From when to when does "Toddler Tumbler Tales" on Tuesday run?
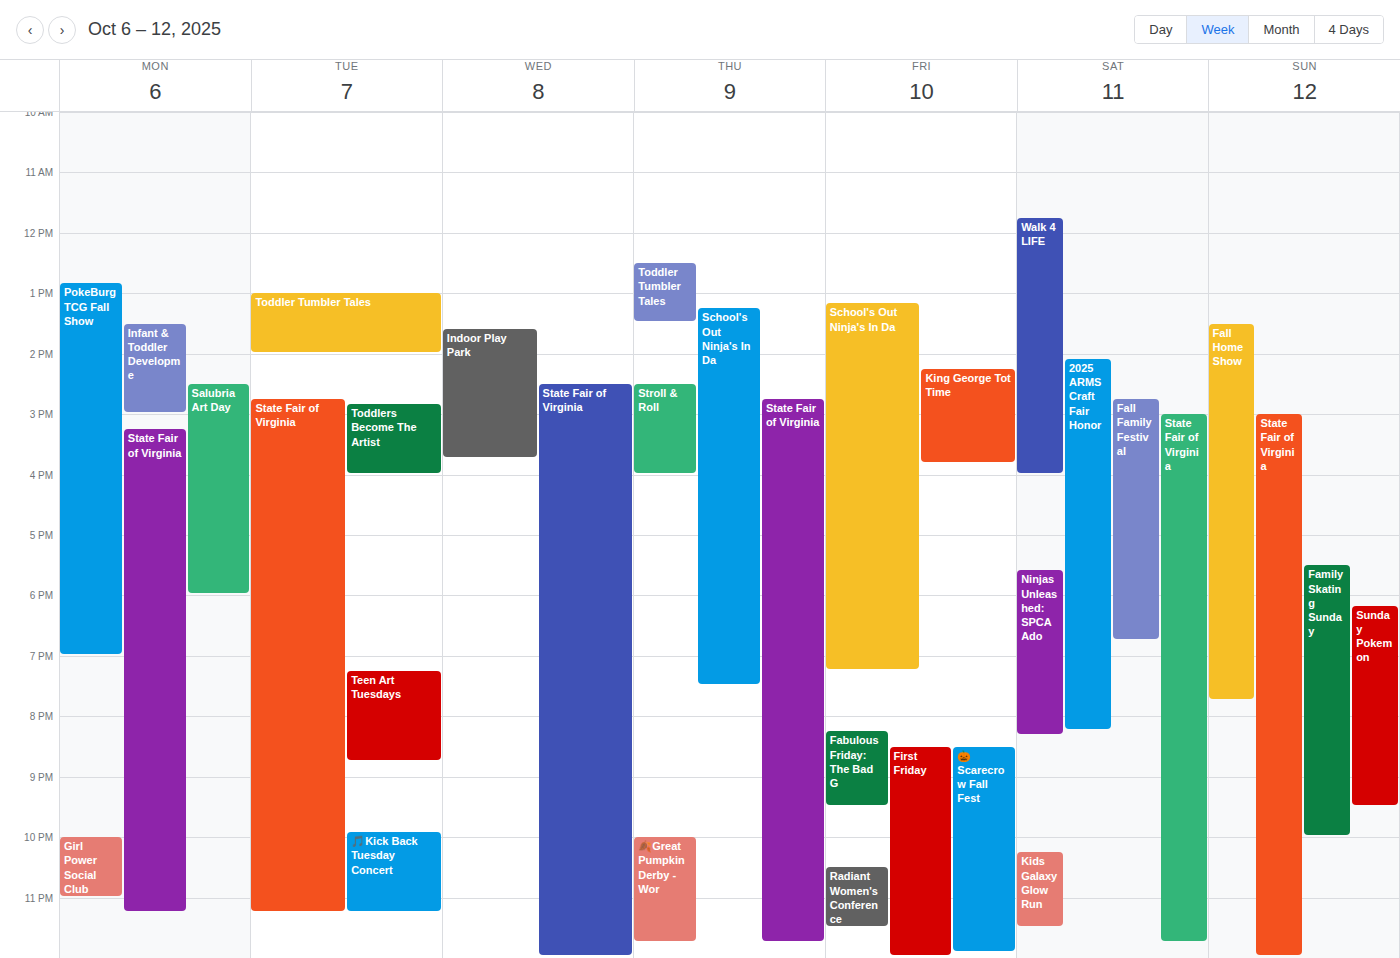
1:00 PM to 2:00 PM